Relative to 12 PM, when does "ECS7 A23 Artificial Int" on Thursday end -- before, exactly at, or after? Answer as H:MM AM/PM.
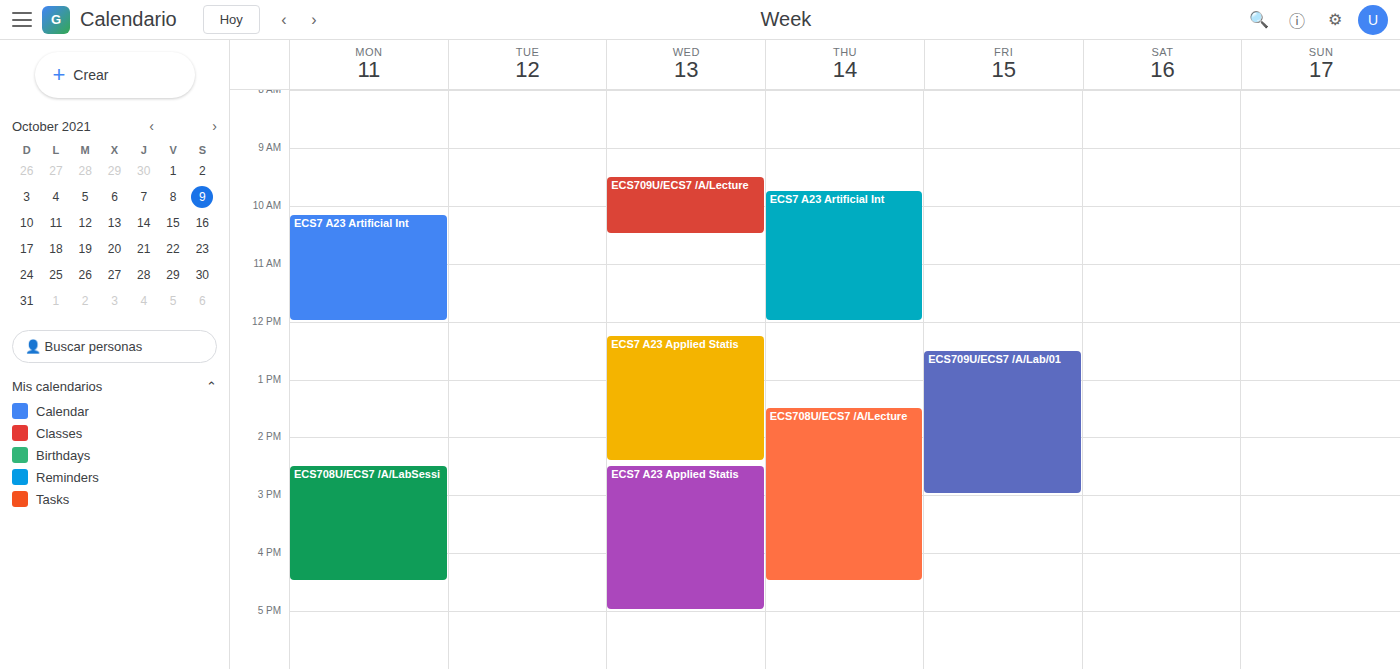
12:00 PM -- exactly at 12 PM, on the 12 PM line.